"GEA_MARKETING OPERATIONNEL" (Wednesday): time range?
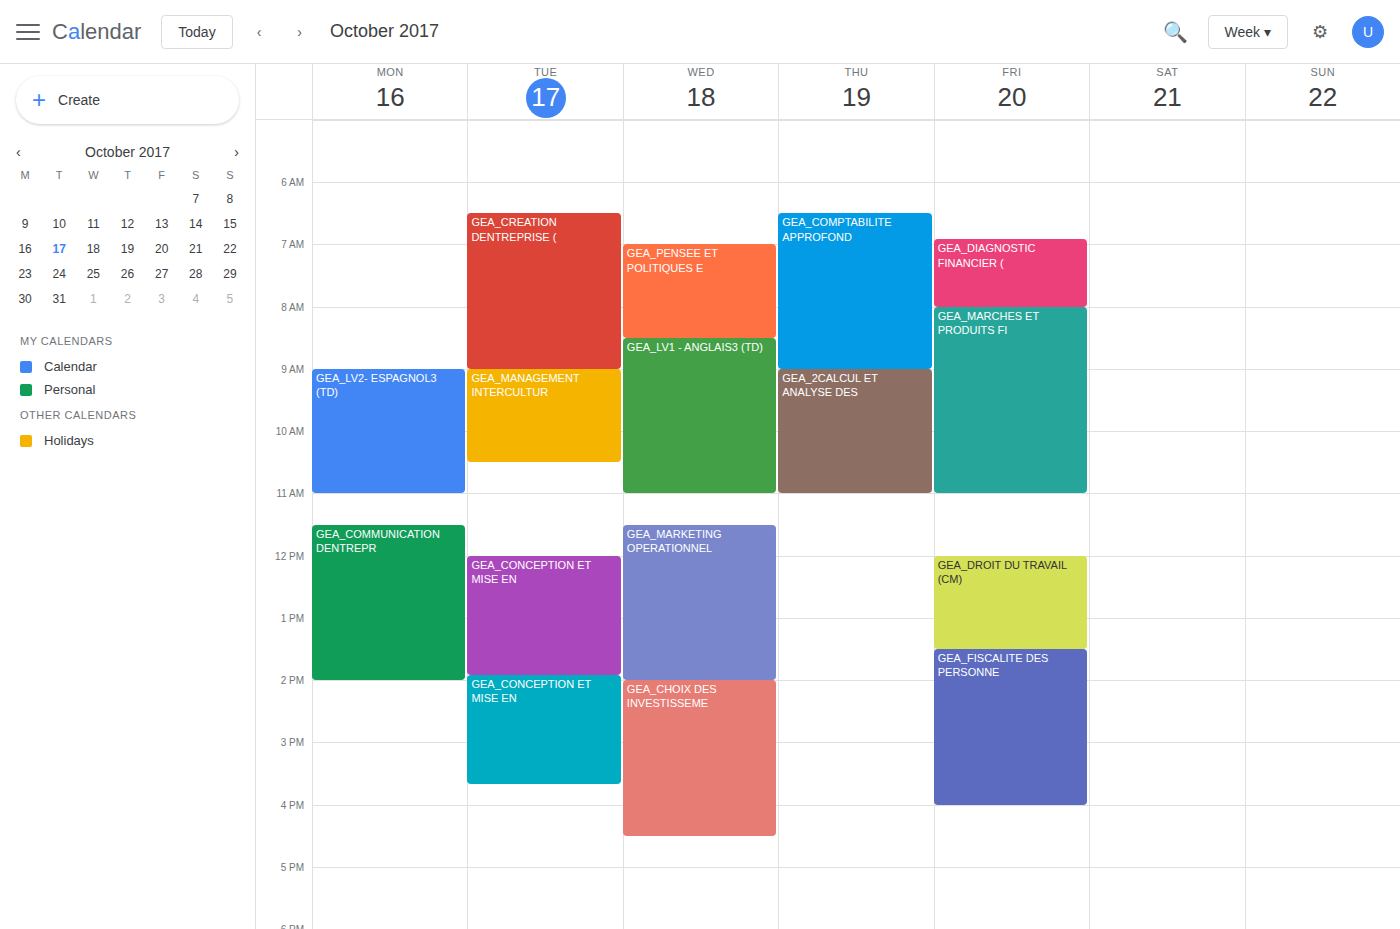
11:30 AM to 2:00 PM